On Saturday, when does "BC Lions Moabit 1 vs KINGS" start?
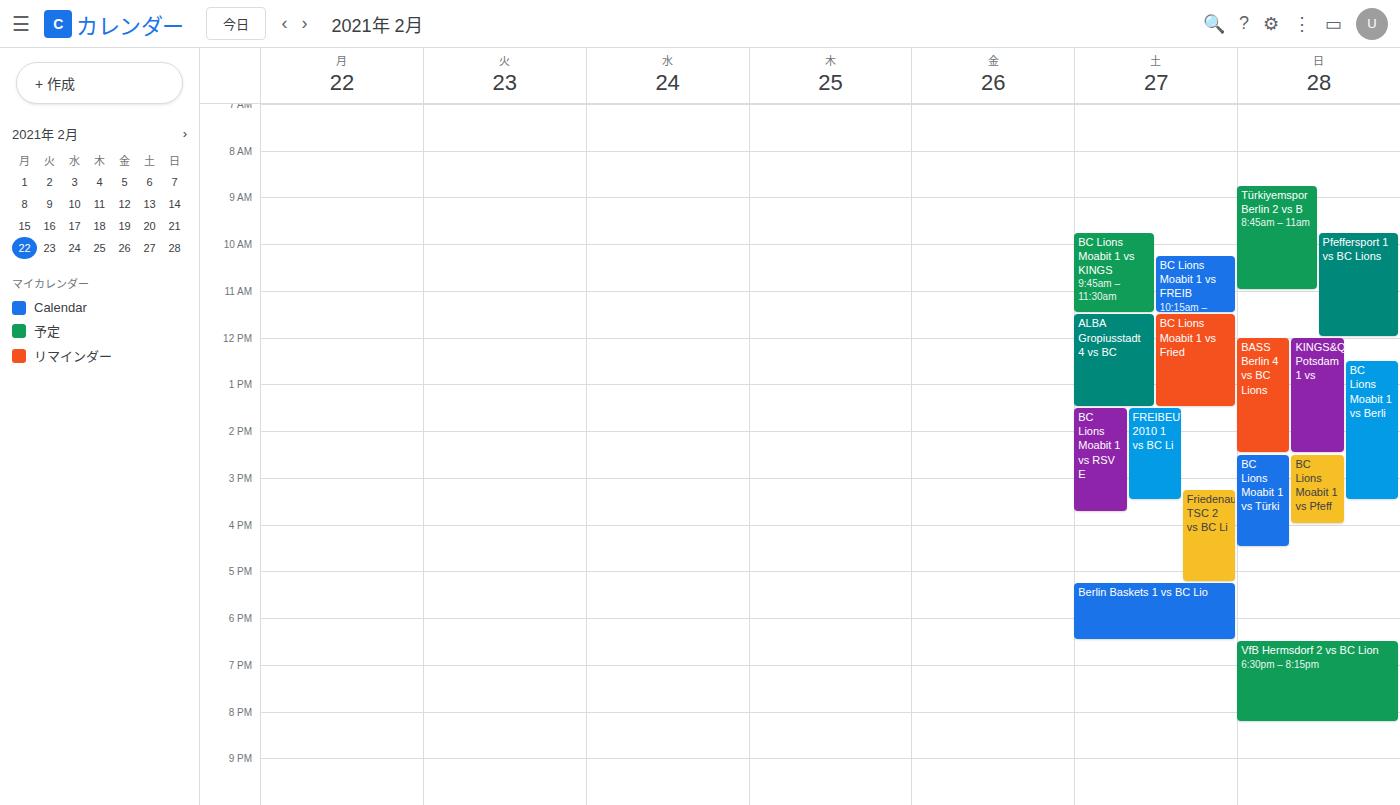
9:45 AM